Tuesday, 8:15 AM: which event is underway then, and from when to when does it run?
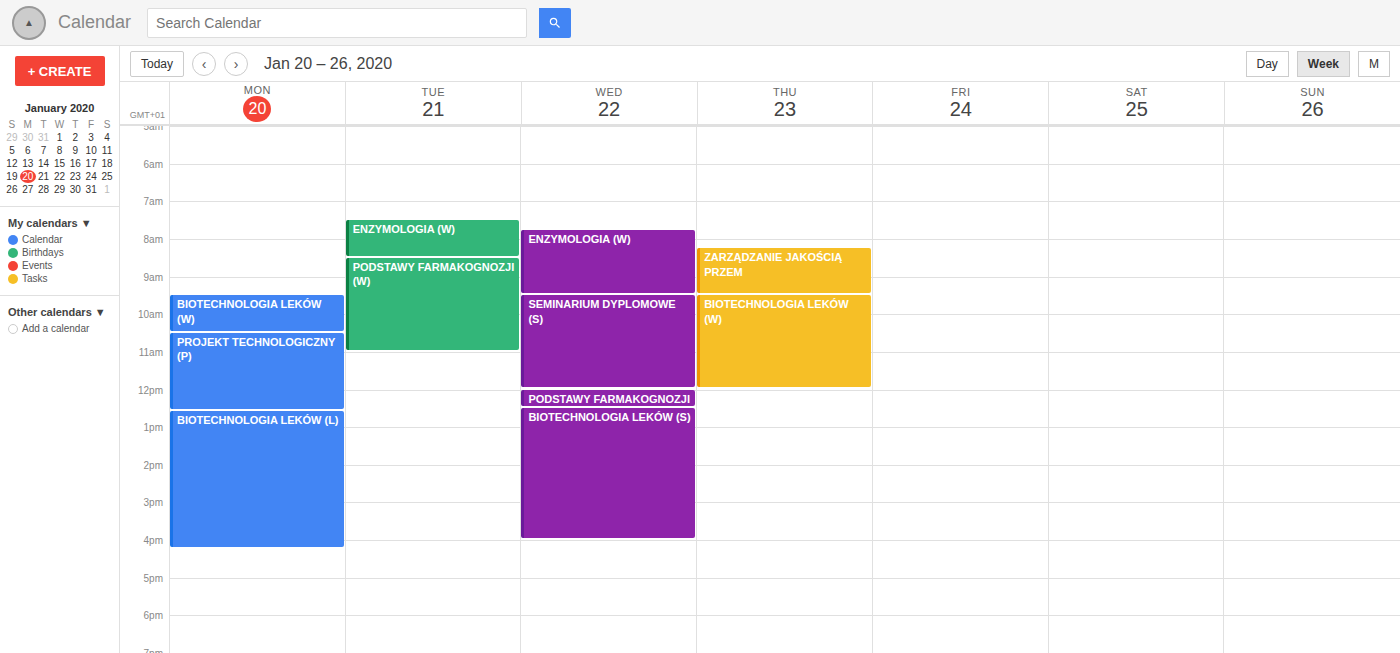
"ENZYMOLOGIA (W)", 7:30 AM to 8:30 AM